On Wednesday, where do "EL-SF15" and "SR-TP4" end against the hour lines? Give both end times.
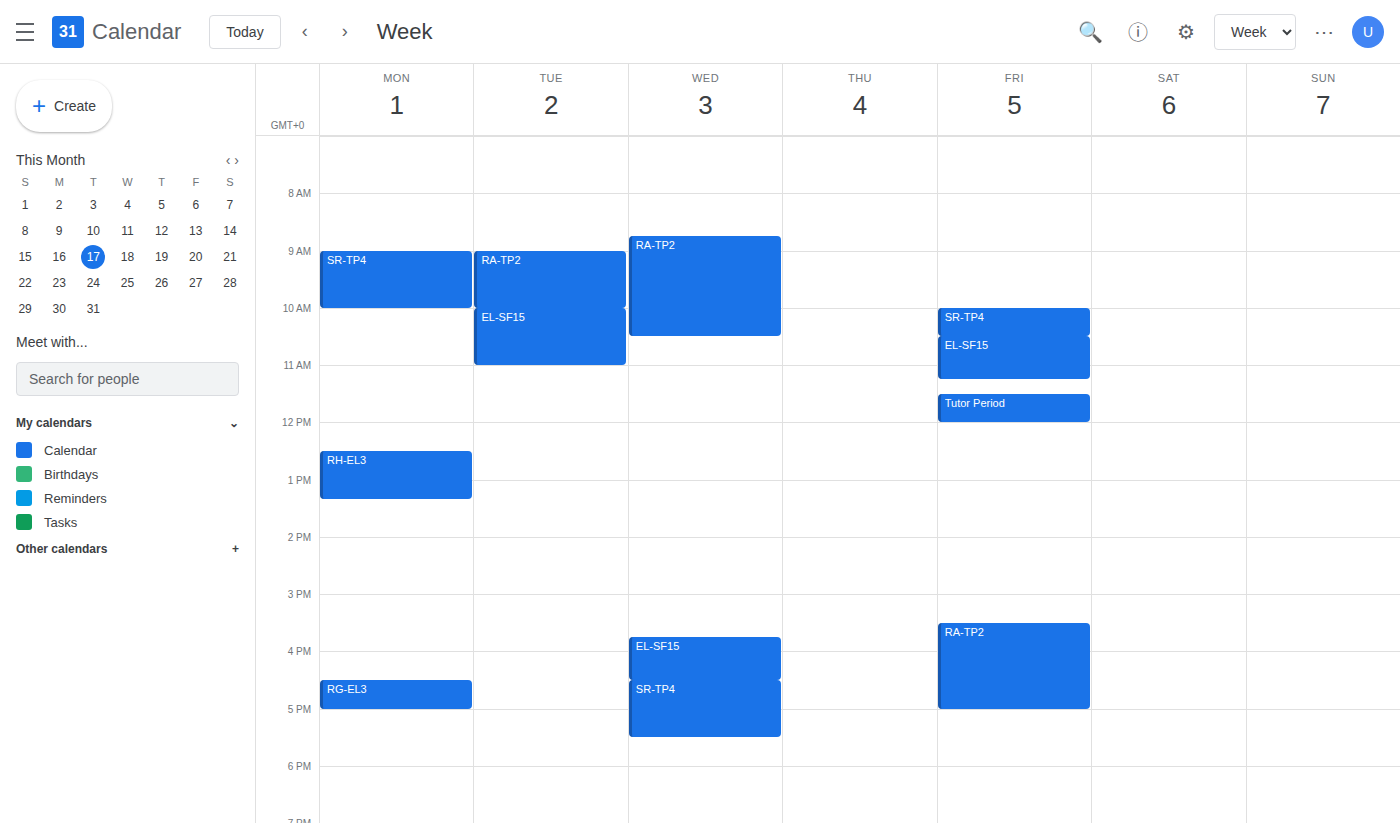
"EL-SF15": 16:30, halfway between the 16:00 and 17:00 lines. "SR-TP4": 17:30, halfway between the 17:00 and 18:00 lines.